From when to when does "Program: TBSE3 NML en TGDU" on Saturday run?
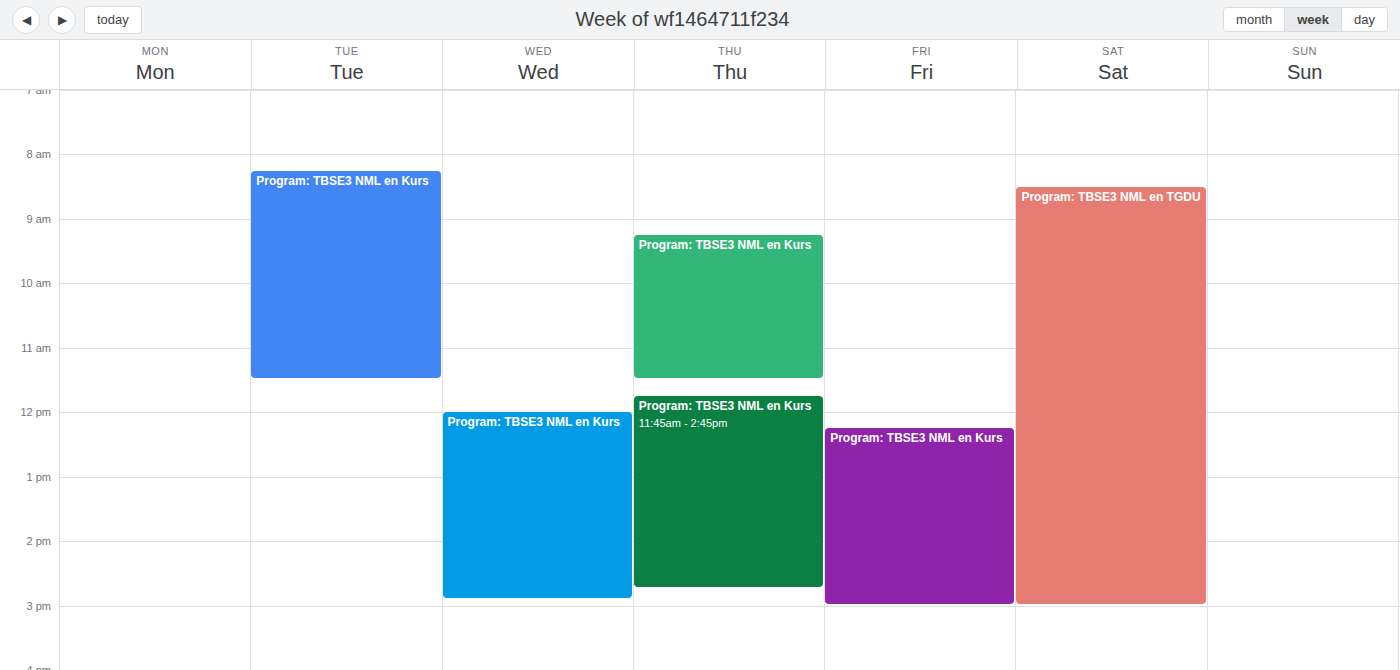
8:30 AM to 3:00 PM